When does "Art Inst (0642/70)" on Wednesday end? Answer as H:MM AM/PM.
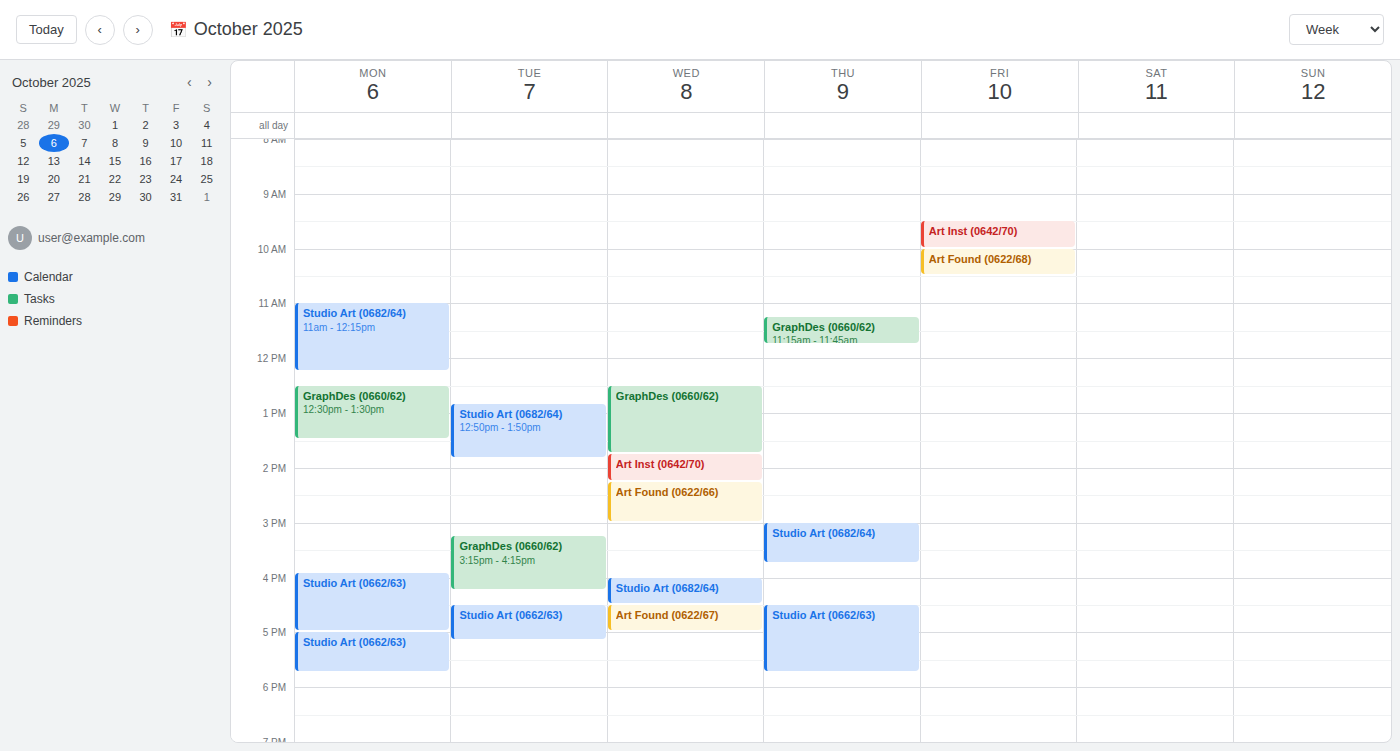
2:15 PM